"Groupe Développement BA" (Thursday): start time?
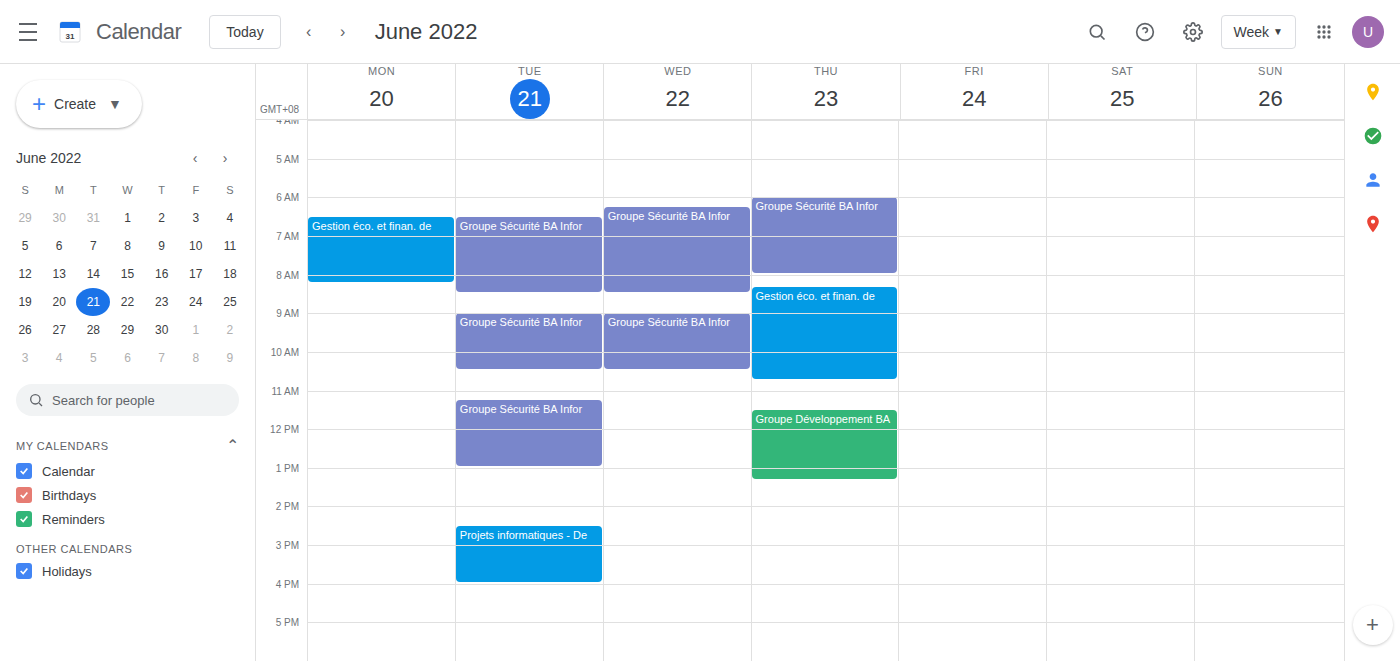
11:30